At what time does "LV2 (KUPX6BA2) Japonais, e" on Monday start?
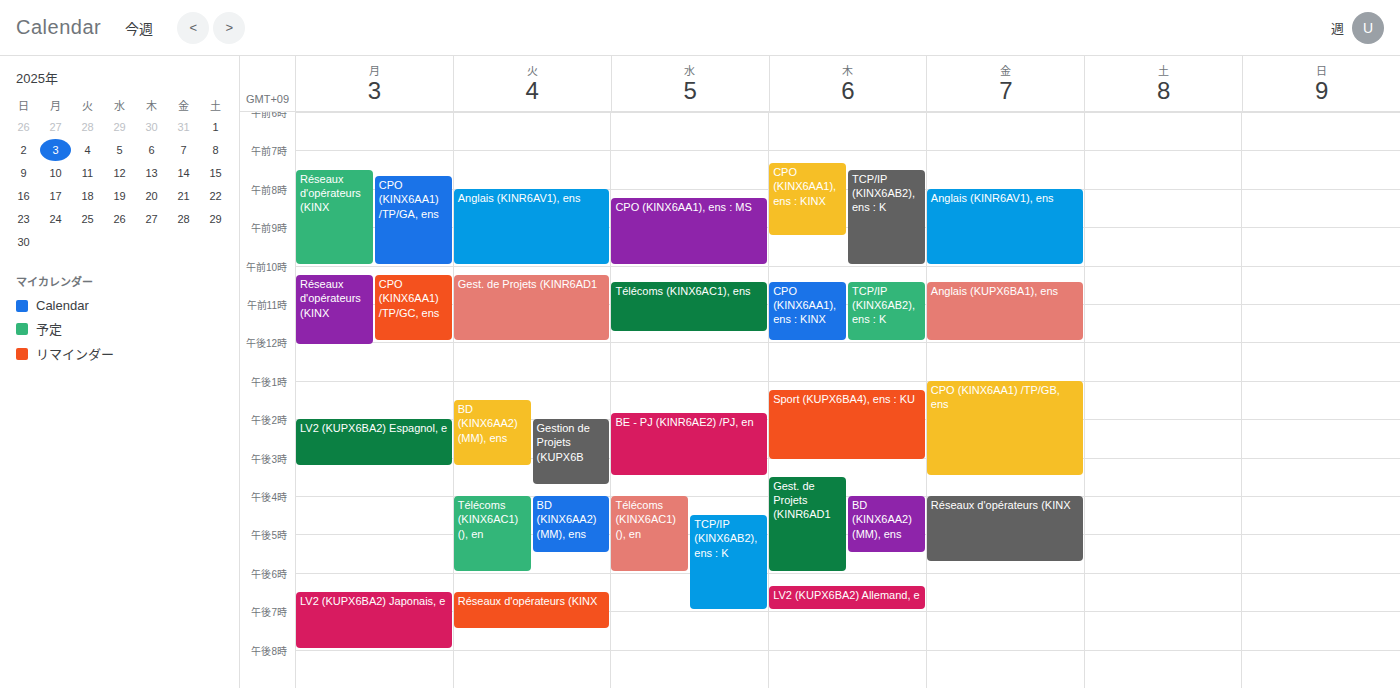
18:30